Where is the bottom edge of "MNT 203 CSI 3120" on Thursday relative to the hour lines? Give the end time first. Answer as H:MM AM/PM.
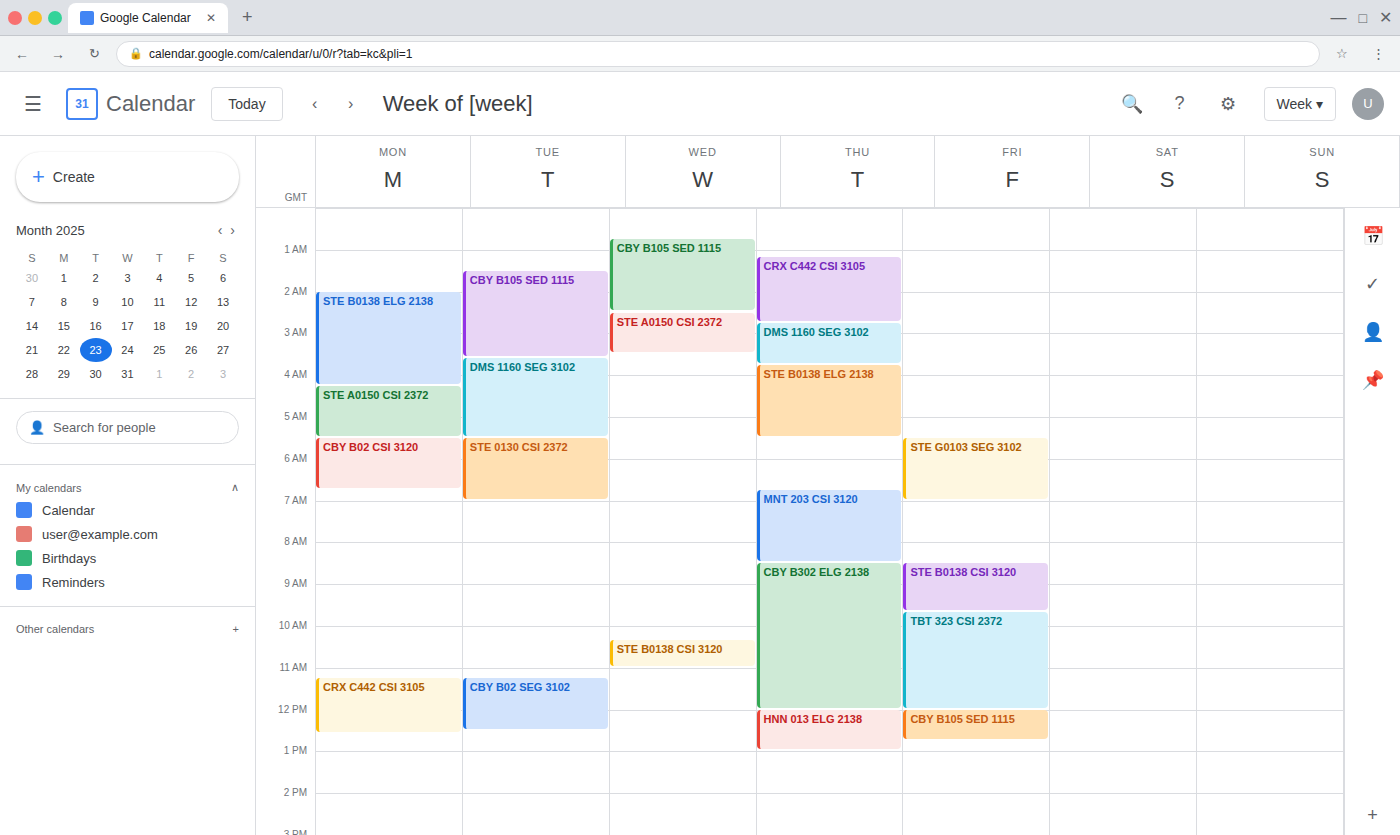
8:30 AM -- halfway between the 8 AM and 9 AM lines.